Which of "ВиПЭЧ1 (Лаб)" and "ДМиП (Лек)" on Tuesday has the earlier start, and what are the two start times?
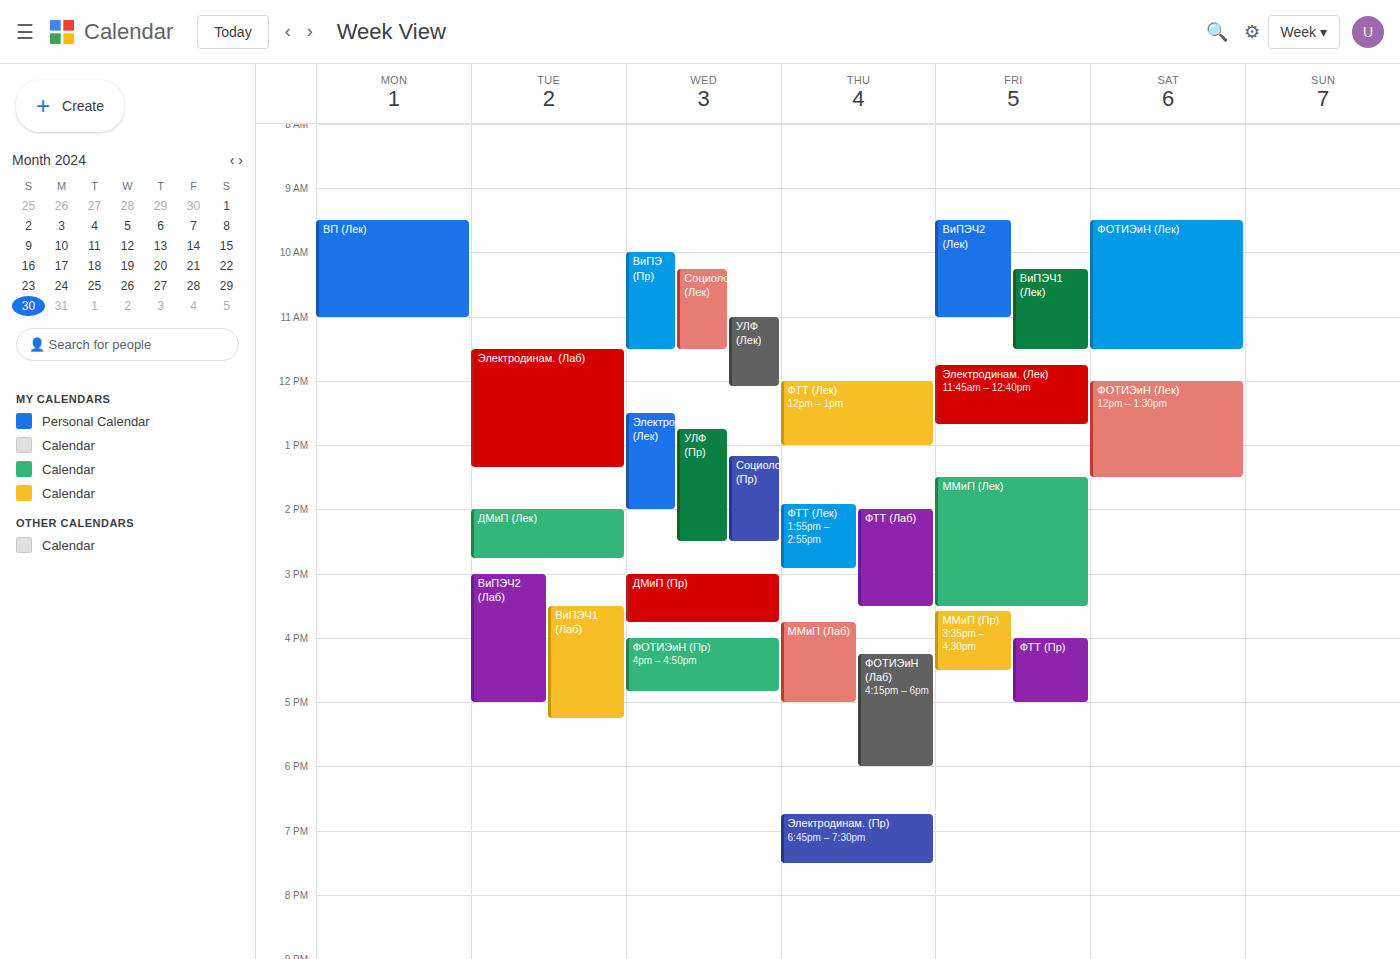
"ДМиП (Лек)" 2:00 PM; "ВиПЭЧ1 (Лаб)" 3:30 PM.